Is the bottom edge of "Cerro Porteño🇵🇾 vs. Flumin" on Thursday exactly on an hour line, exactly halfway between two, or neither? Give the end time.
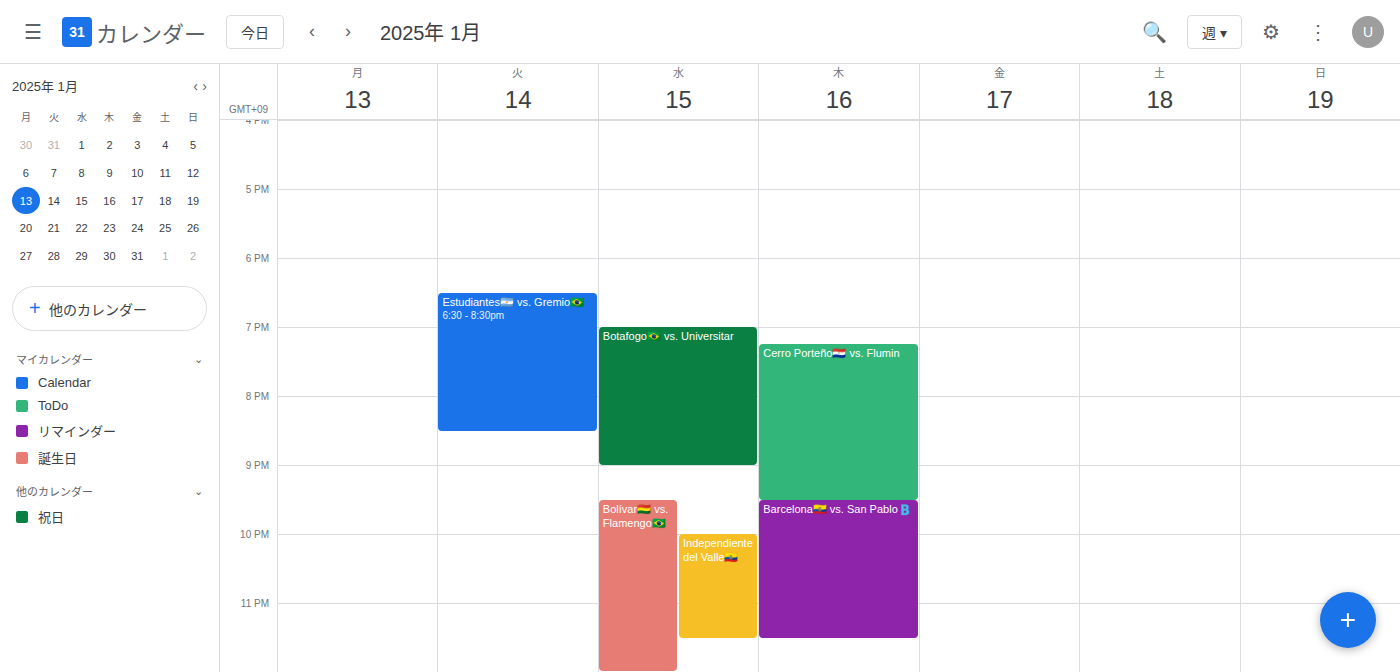
9:30 PM -- halfway between the 9 PM and 10 PM lines.